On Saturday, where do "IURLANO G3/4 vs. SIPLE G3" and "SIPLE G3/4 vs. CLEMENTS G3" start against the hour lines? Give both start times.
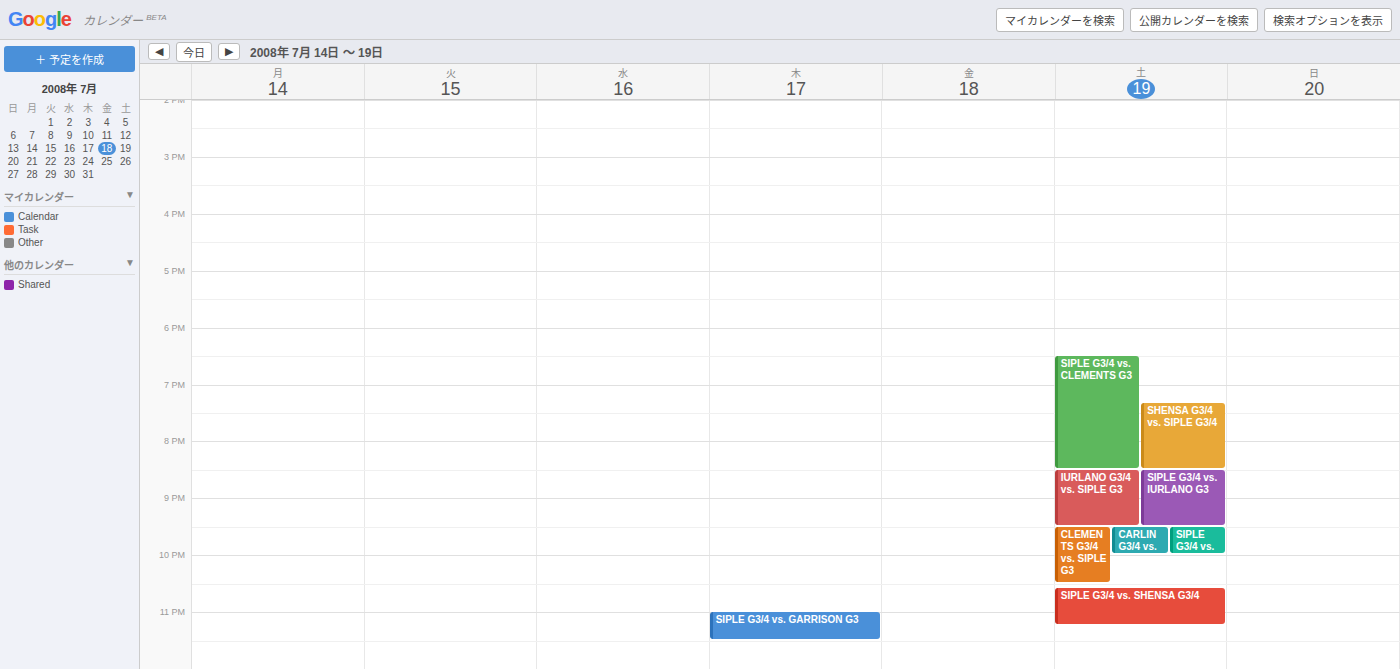
"IURLANO G3/4 vs. SIPLE G3": 8:30 PM, halfway between the 8 PM and 9 PM lines. "SIPLE G3/4 vs. CLEMENTS G3": 6:30 PM, halfway between the 6 PM and 7 PM lines.